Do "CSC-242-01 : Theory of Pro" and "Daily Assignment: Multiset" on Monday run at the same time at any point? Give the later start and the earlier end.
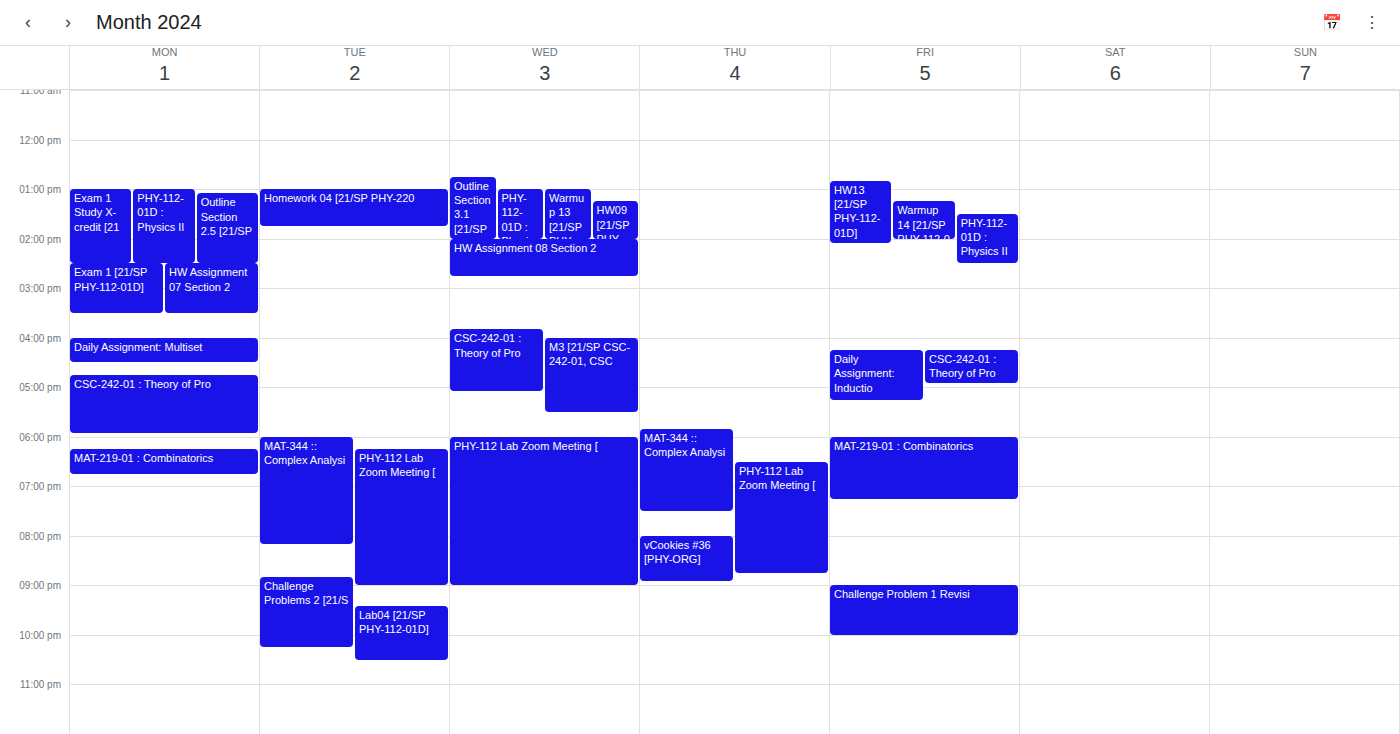
"Daily Assignment: Multiset" ends at 4:30 PM and "CSC-242-01 : Theory of Pro" starts at 4:45 PM -- no overlap.